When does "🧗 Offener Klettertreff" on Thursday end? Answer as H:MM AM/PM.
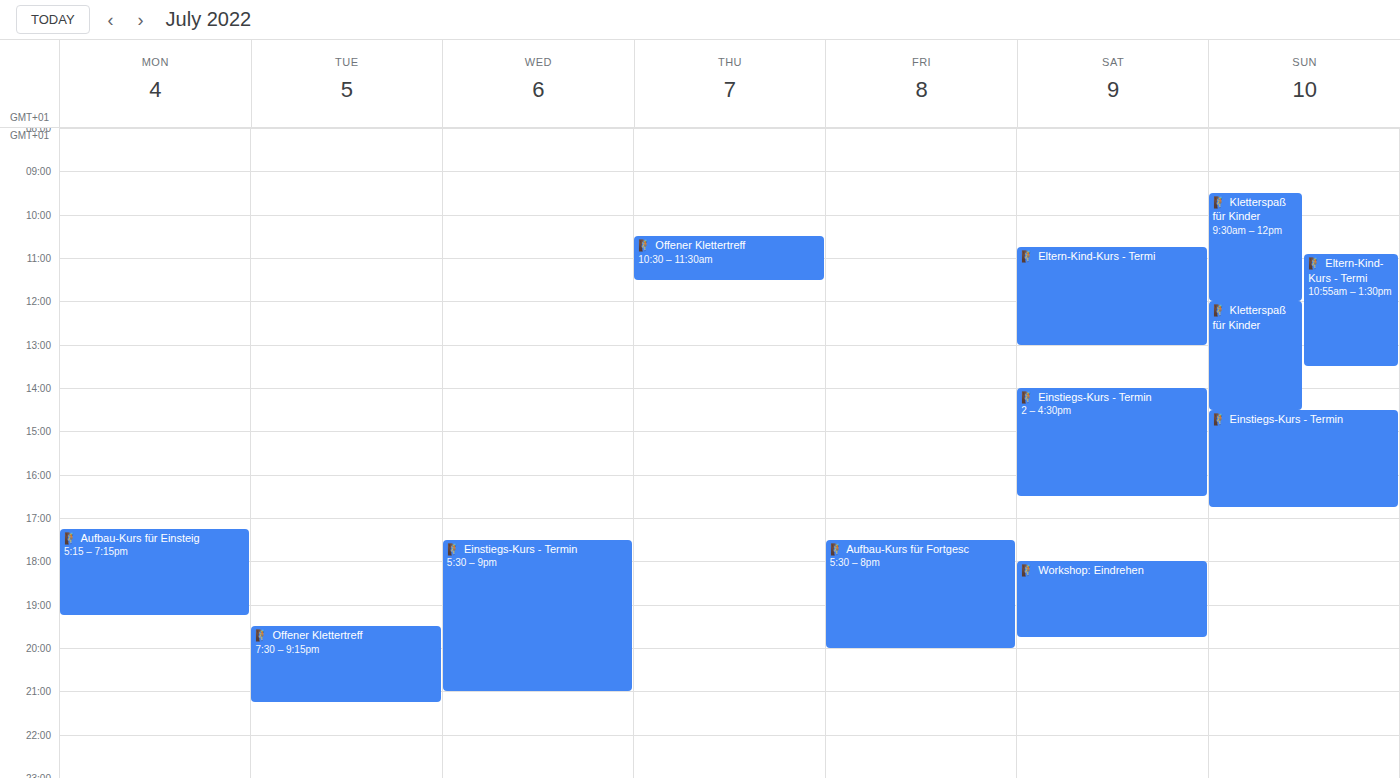
11:30 AM